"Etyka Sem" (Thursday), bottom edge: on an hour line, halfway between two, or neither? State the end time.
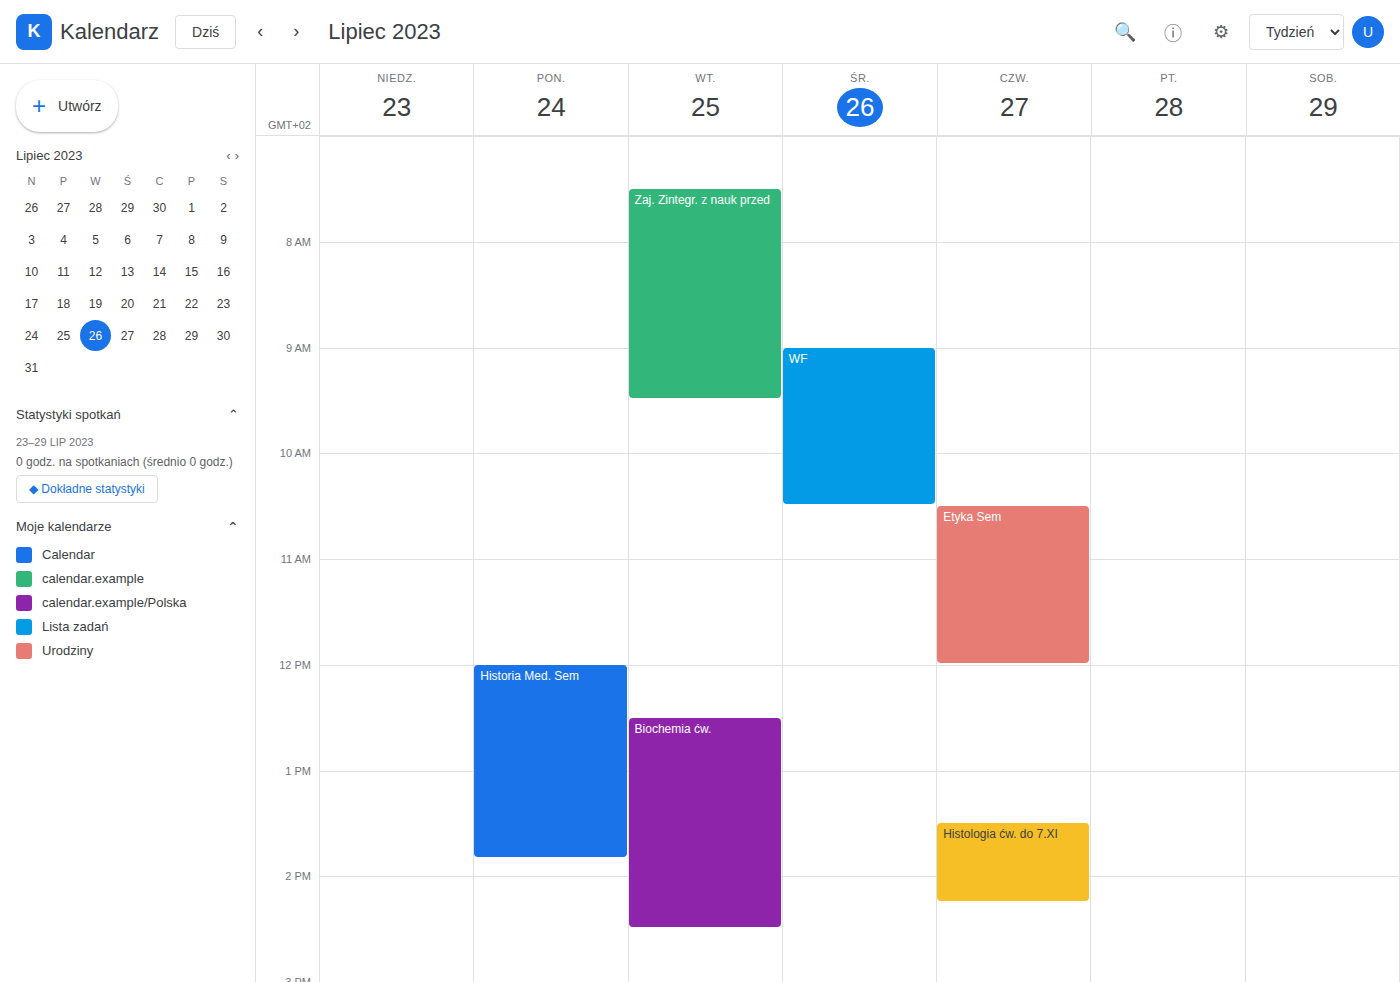
12:00 PM -- exactly on the 12 PM line.